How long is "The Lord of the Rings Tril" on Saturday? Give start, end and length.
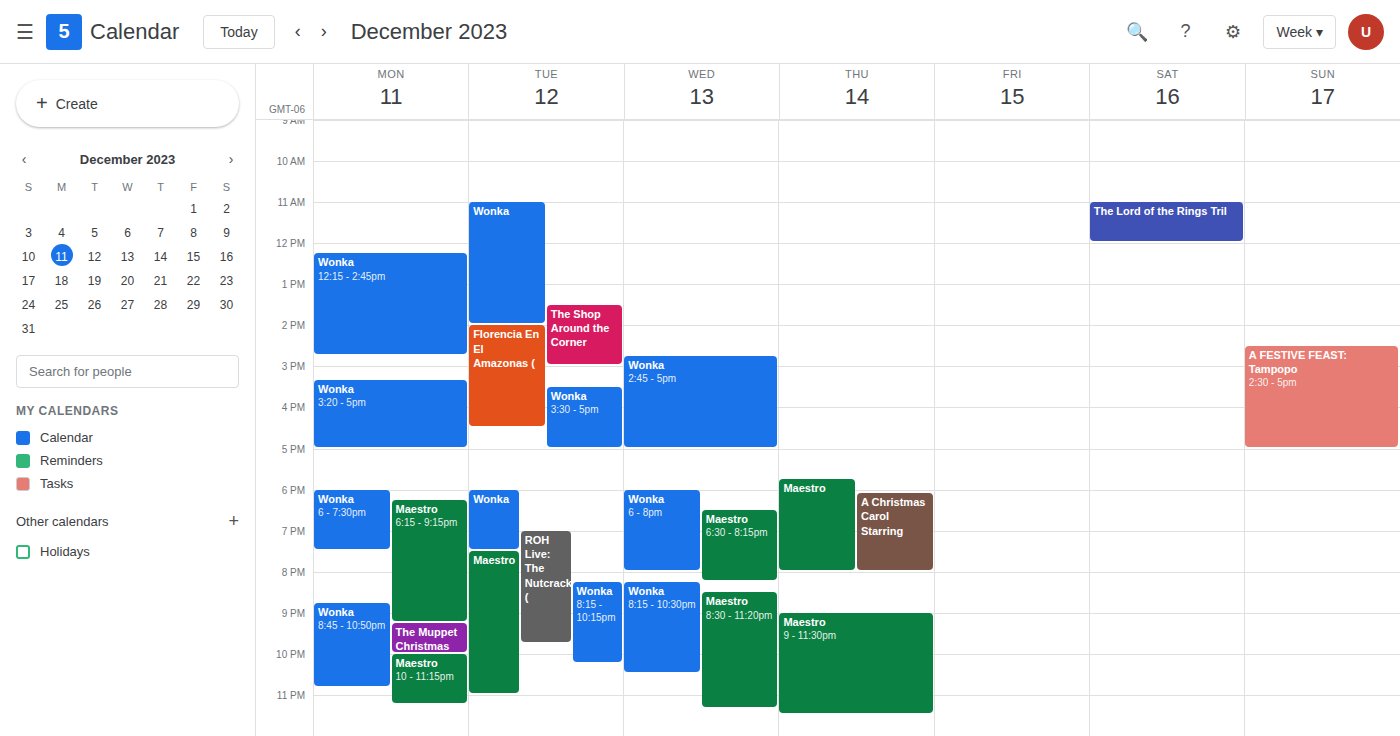
11:00 AM to 12:00 PM, 1 hour